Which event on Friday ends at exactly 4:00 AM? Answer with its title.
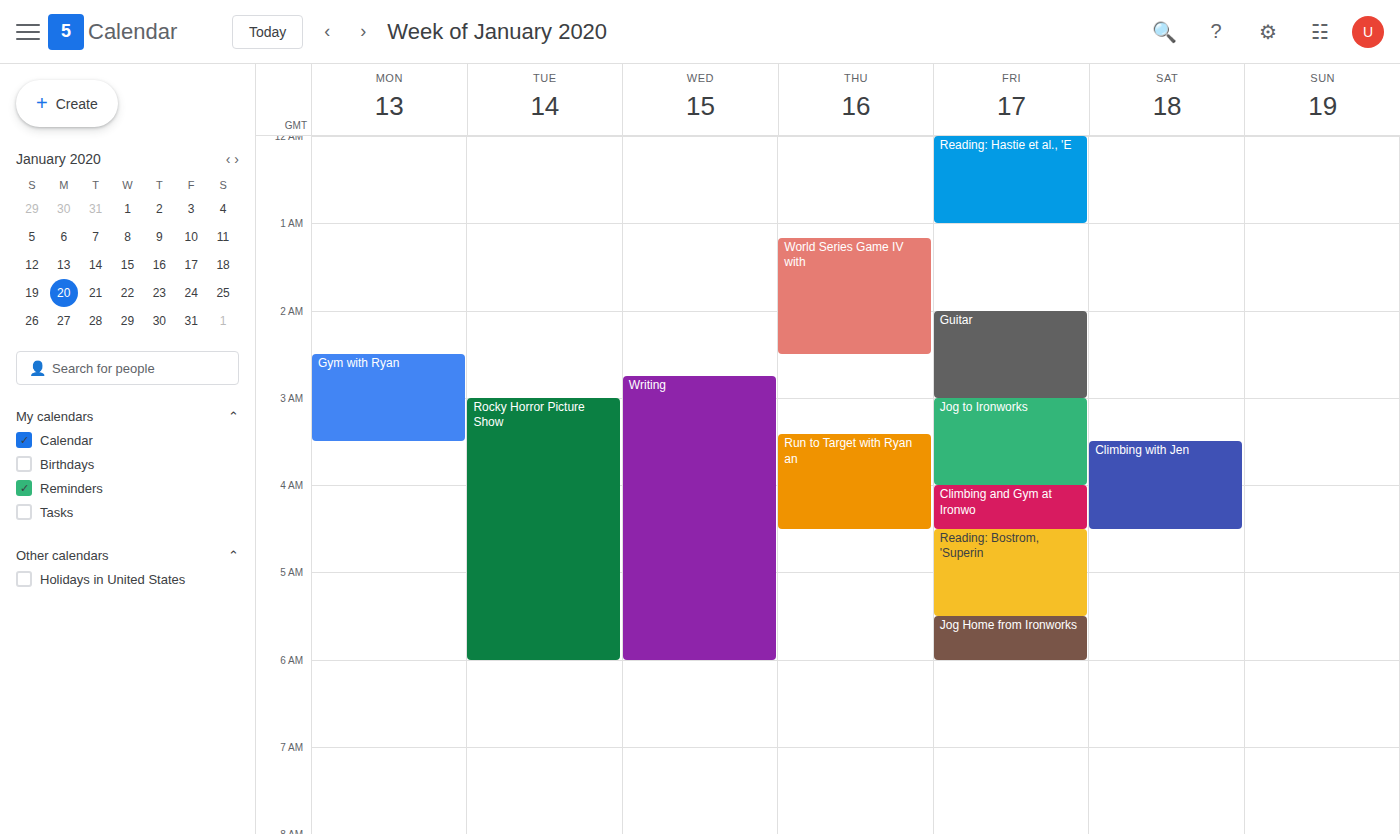
"Jog to Ironworks"